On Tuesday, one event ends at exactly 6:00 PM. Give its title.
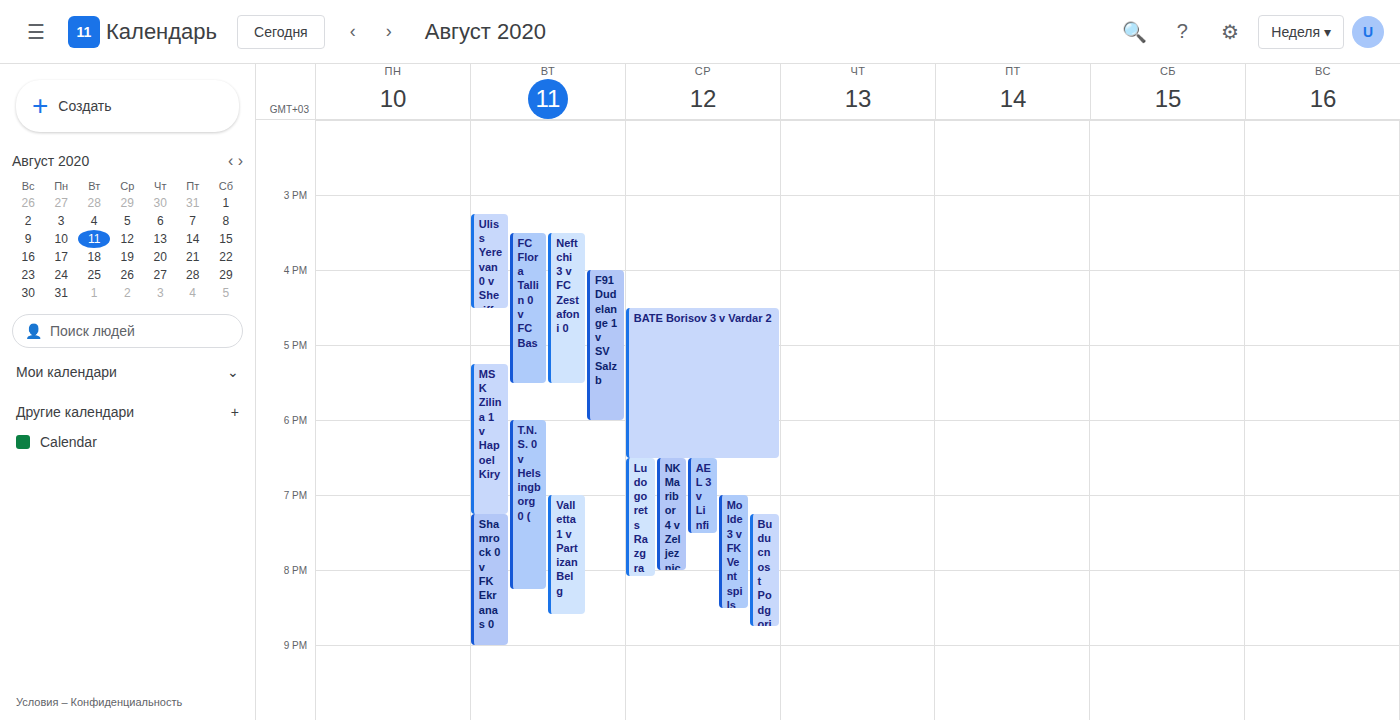
"F91 Dudelange 1 v SV Salzb"